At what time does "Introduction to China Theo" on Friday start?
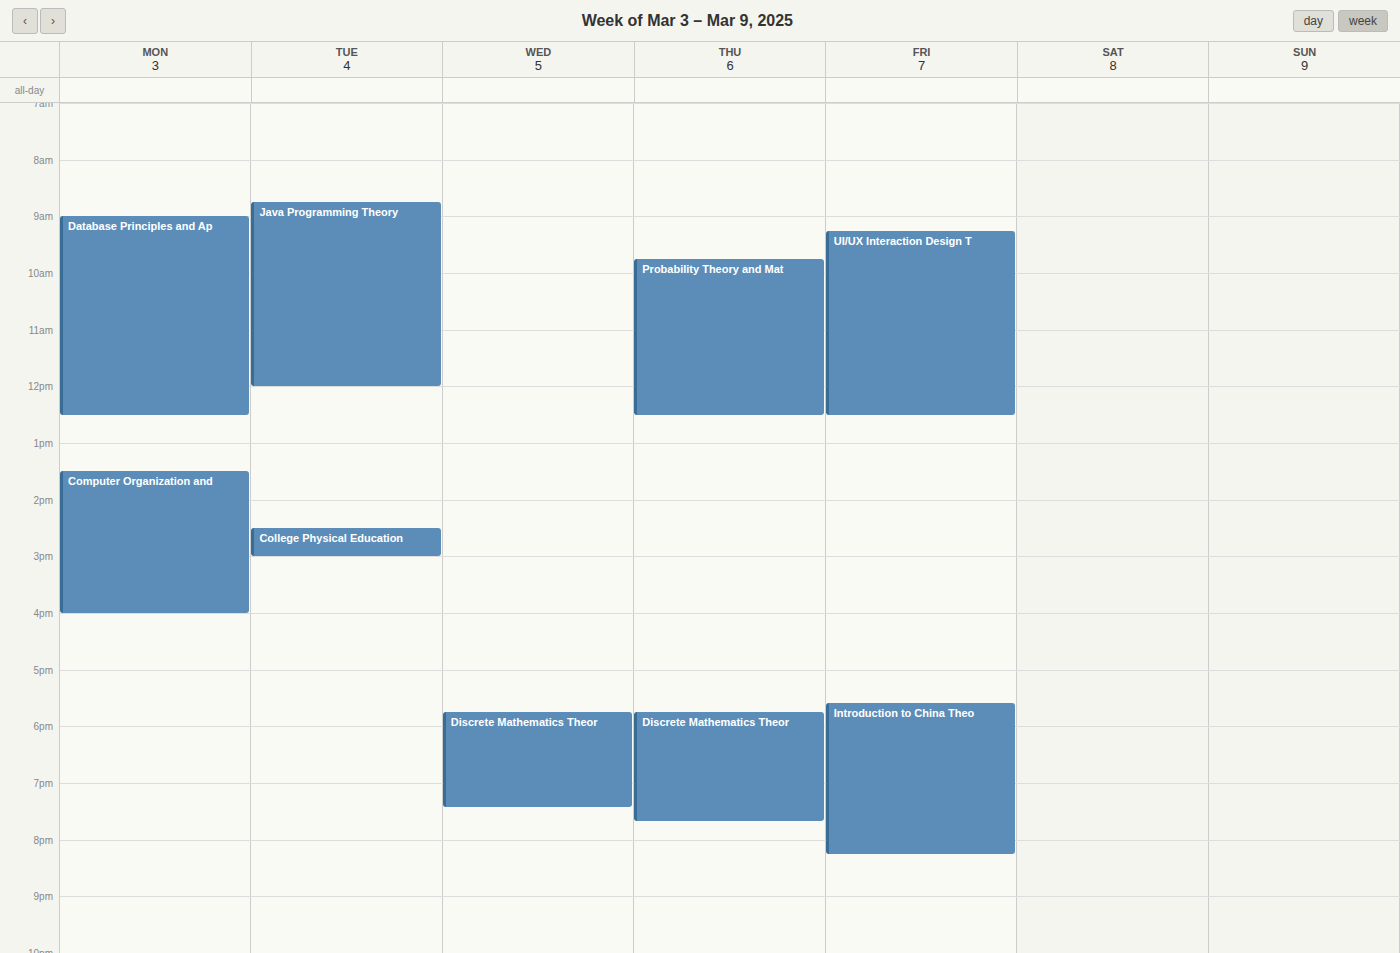
5:35 PM